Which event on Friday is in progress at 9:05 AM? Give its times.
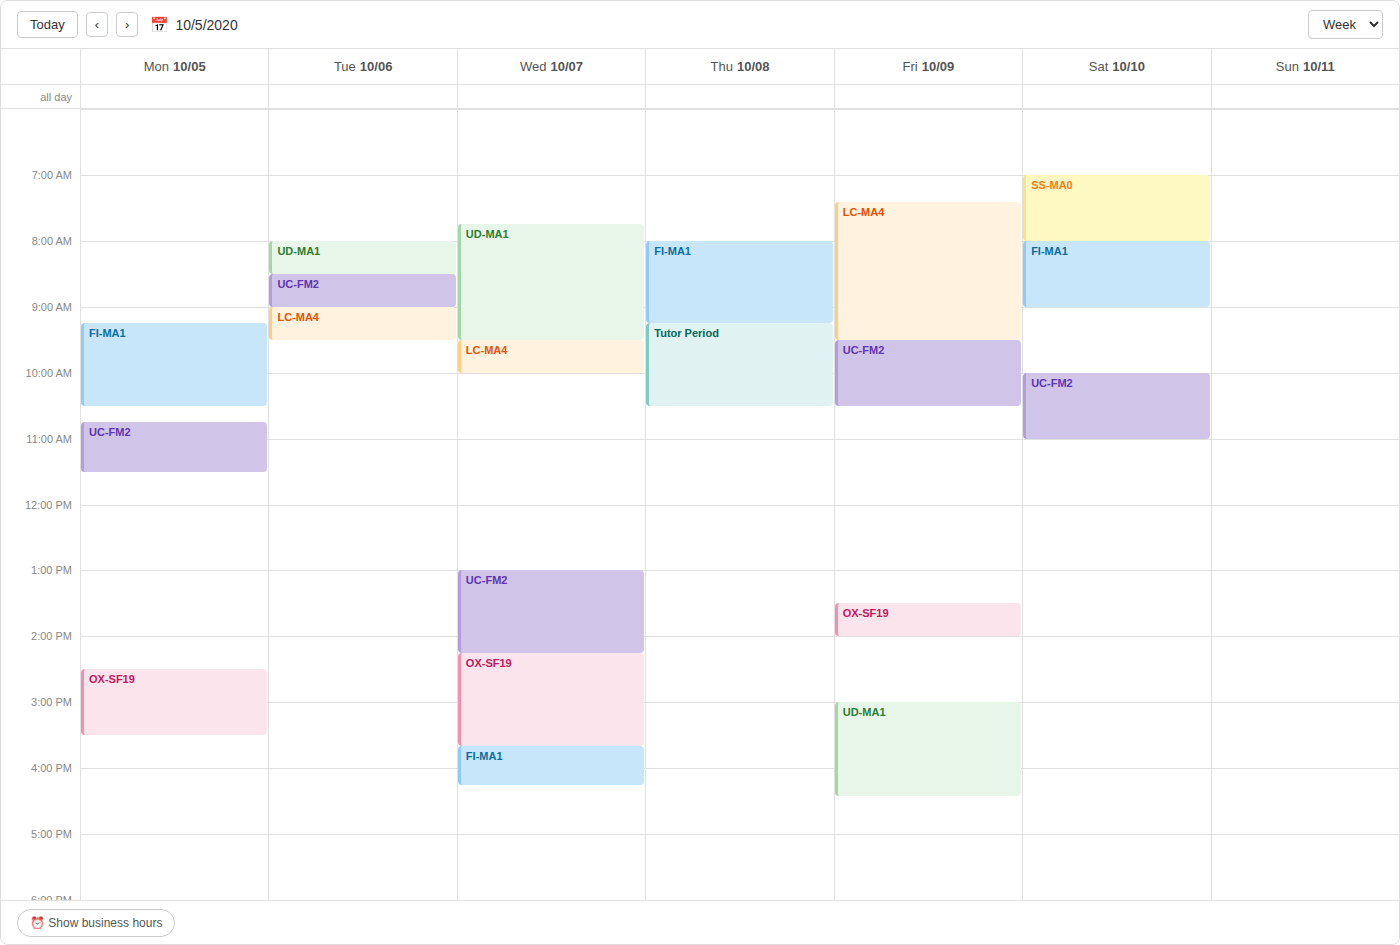
"LC-MA4", 7:25 AM to 9:30 AM